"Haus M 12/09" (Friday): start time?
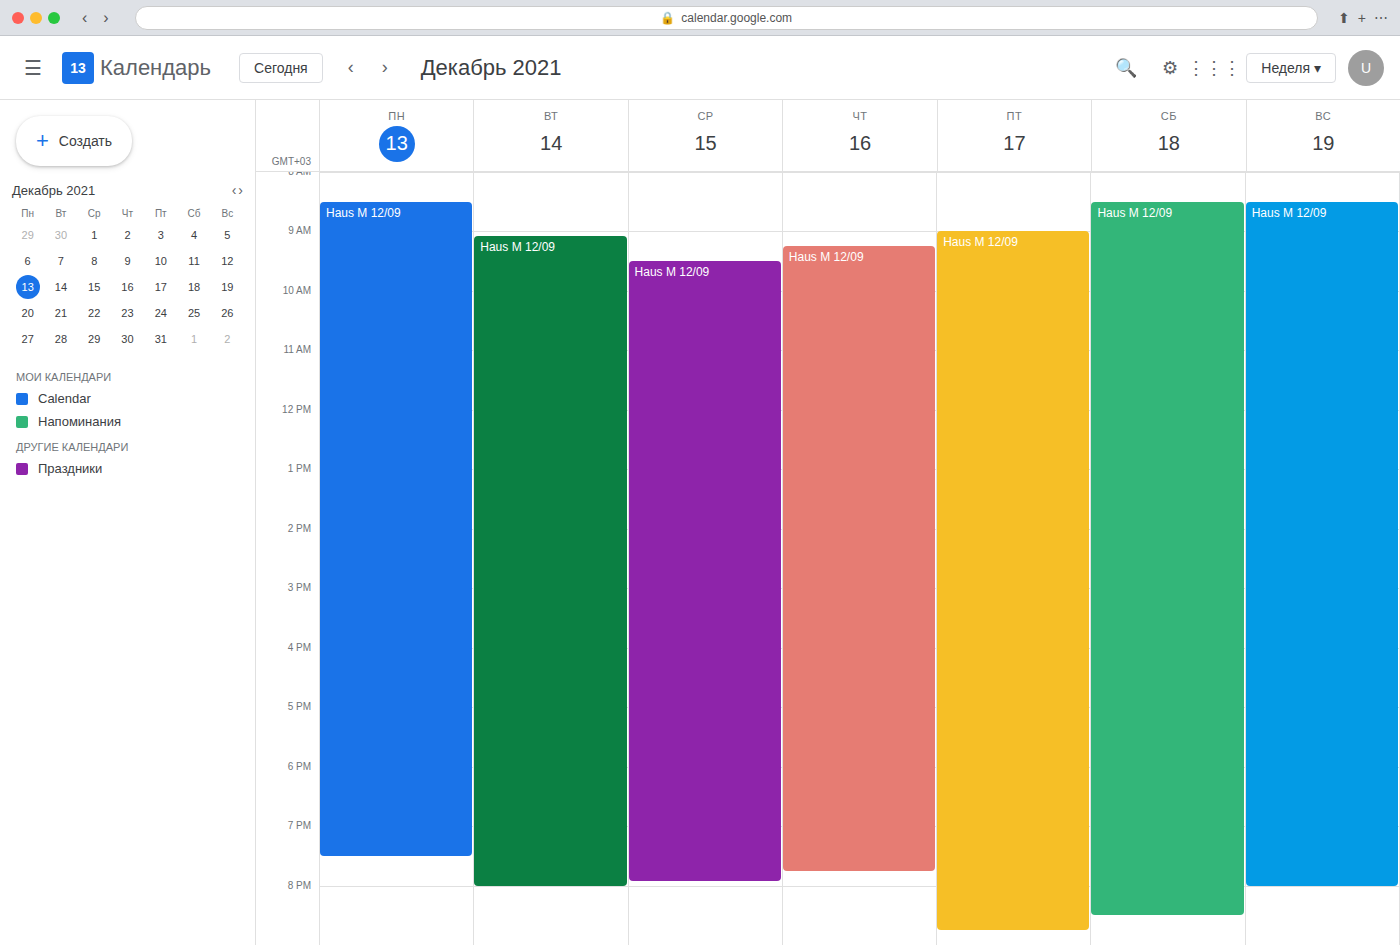
9:00 AM